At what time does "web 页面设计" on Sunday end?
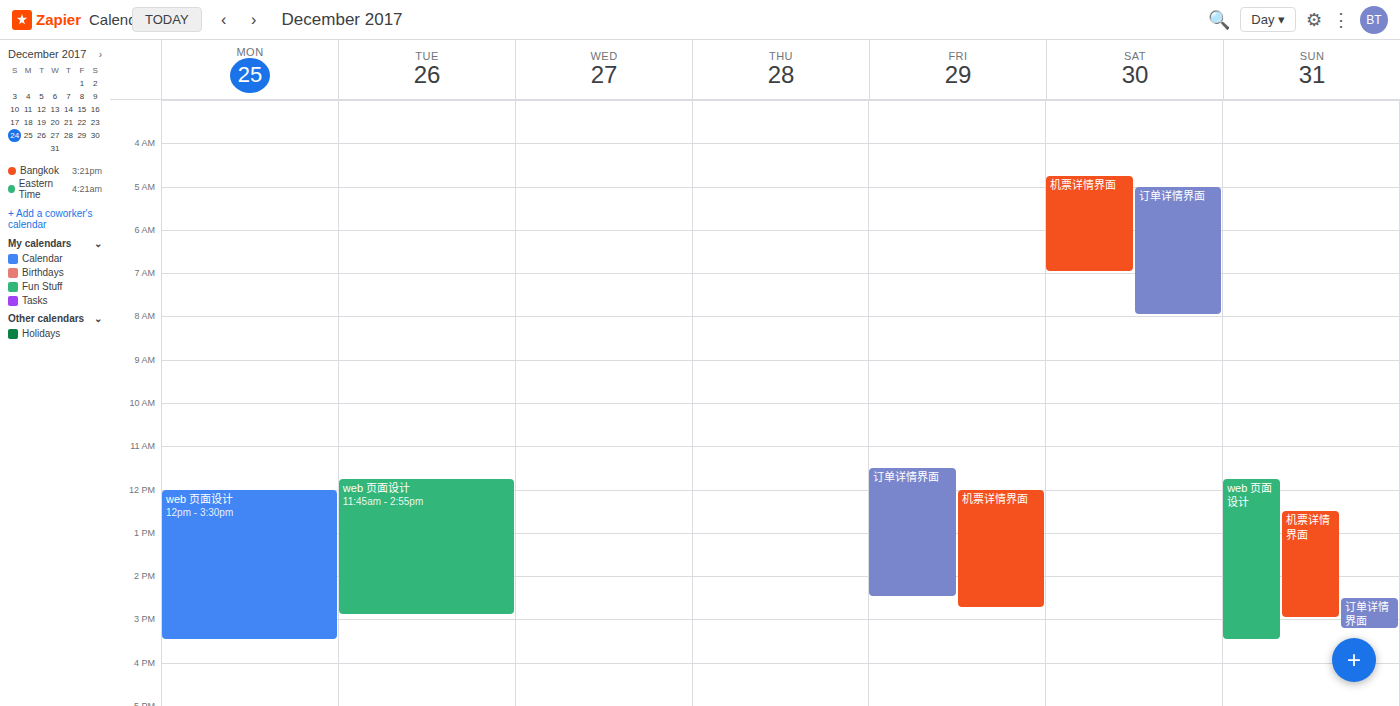
15:30